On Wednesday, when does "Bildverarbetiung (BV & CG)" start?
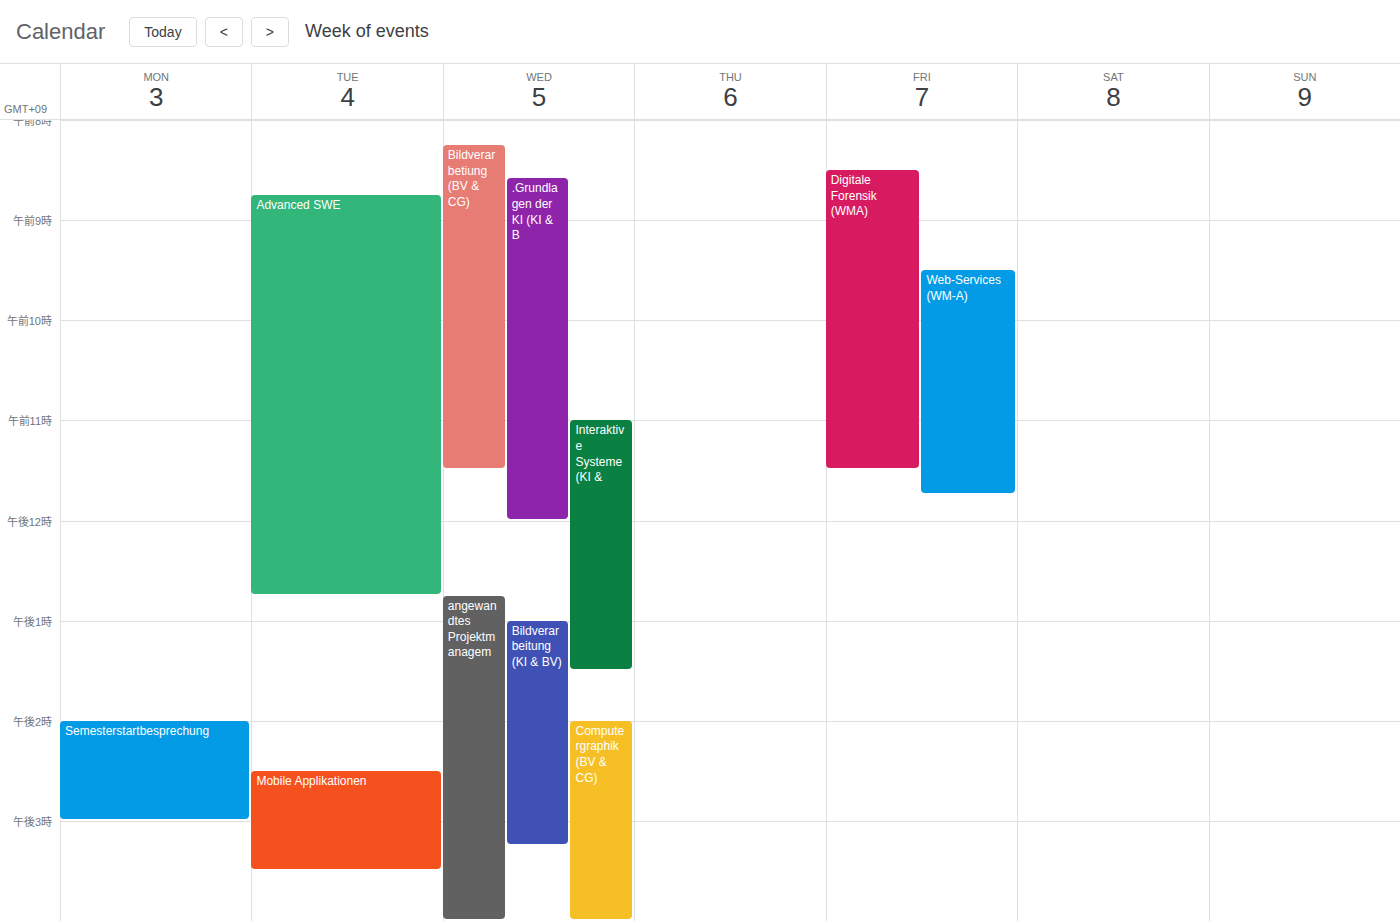
8:15 AM